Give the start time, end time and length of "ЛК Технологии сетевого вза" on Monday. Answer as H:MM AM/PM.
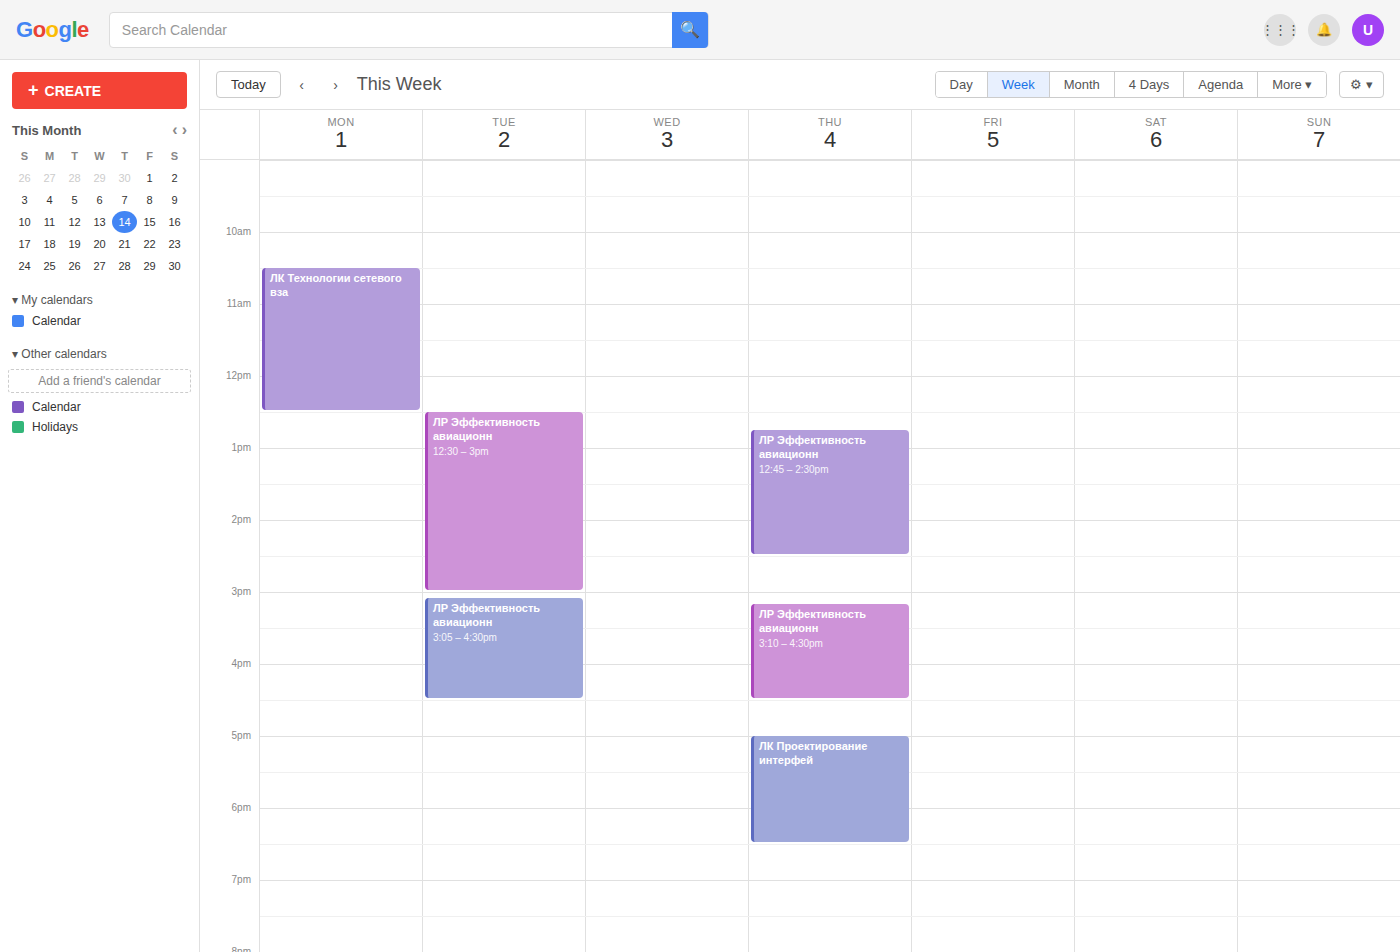
10:30 AM to 12:30 PM, 2 hours